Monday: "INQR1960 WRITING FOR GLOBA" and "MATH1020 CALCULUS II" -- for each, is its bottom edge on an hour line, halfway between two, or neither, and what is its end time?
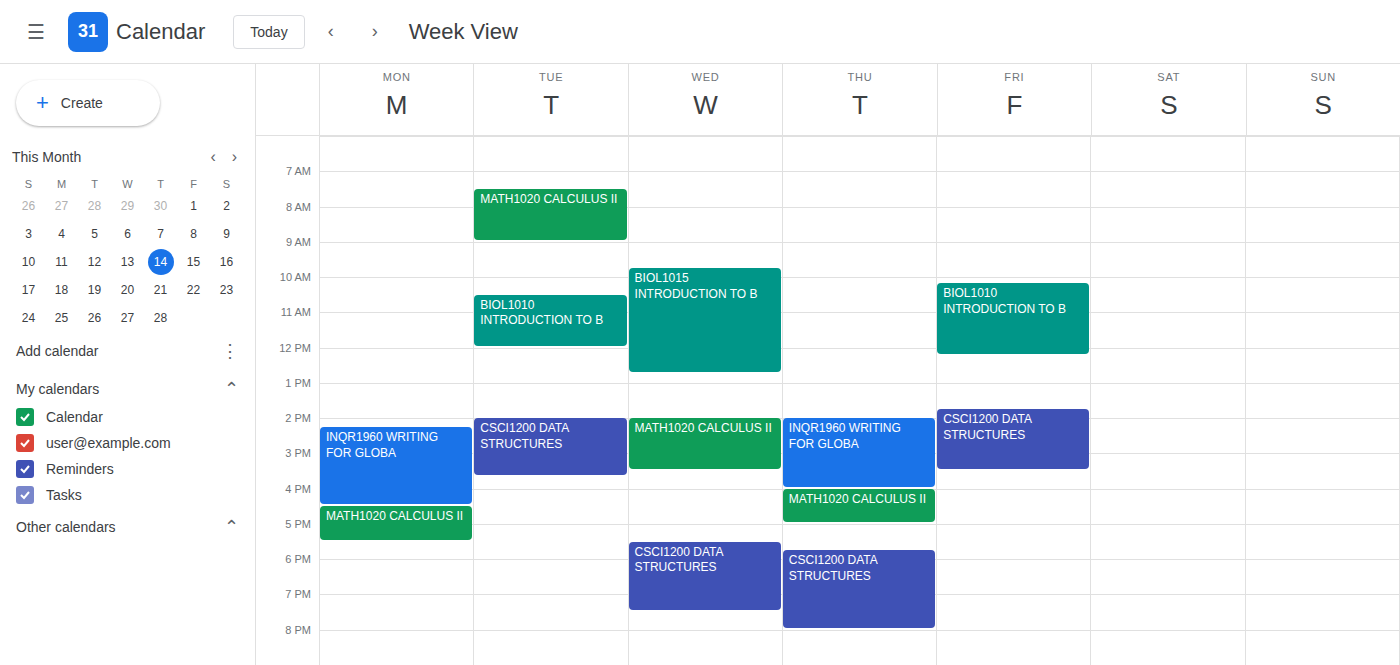
"INQR1960 WRITING FOR GLOBA": 4:30 PM, halfway between the 4 PM and 5 PM lines. "MATH1020 CALCULUS II": 5:30 PM, halfway between the 5 PM and 6 PM lines.